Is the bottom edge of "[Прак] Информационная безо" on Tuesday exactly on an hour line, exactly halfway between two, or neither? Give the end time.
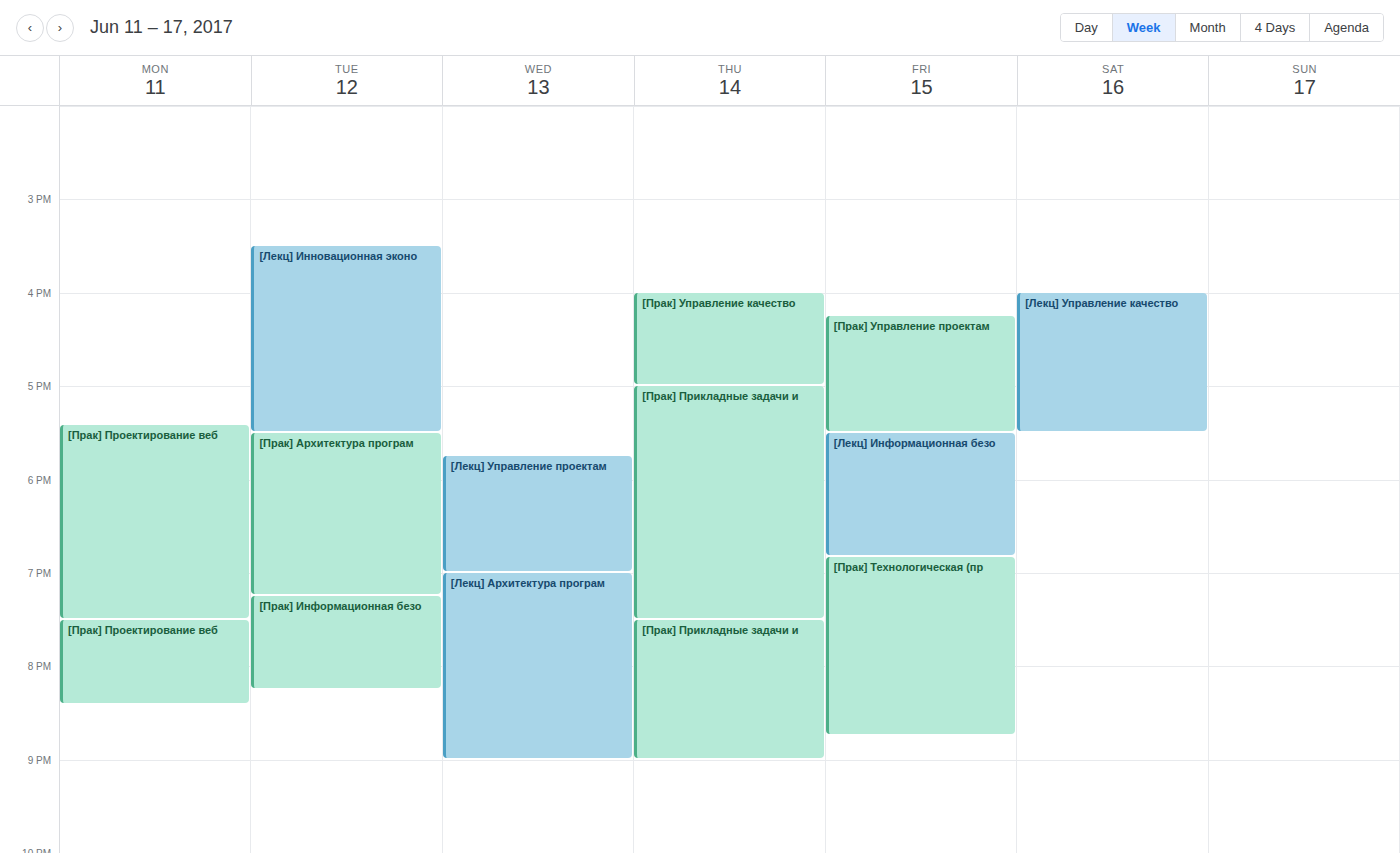
8:15 PM -- neither: a quarter of the way from the 8 PM line to the 9 PM line.